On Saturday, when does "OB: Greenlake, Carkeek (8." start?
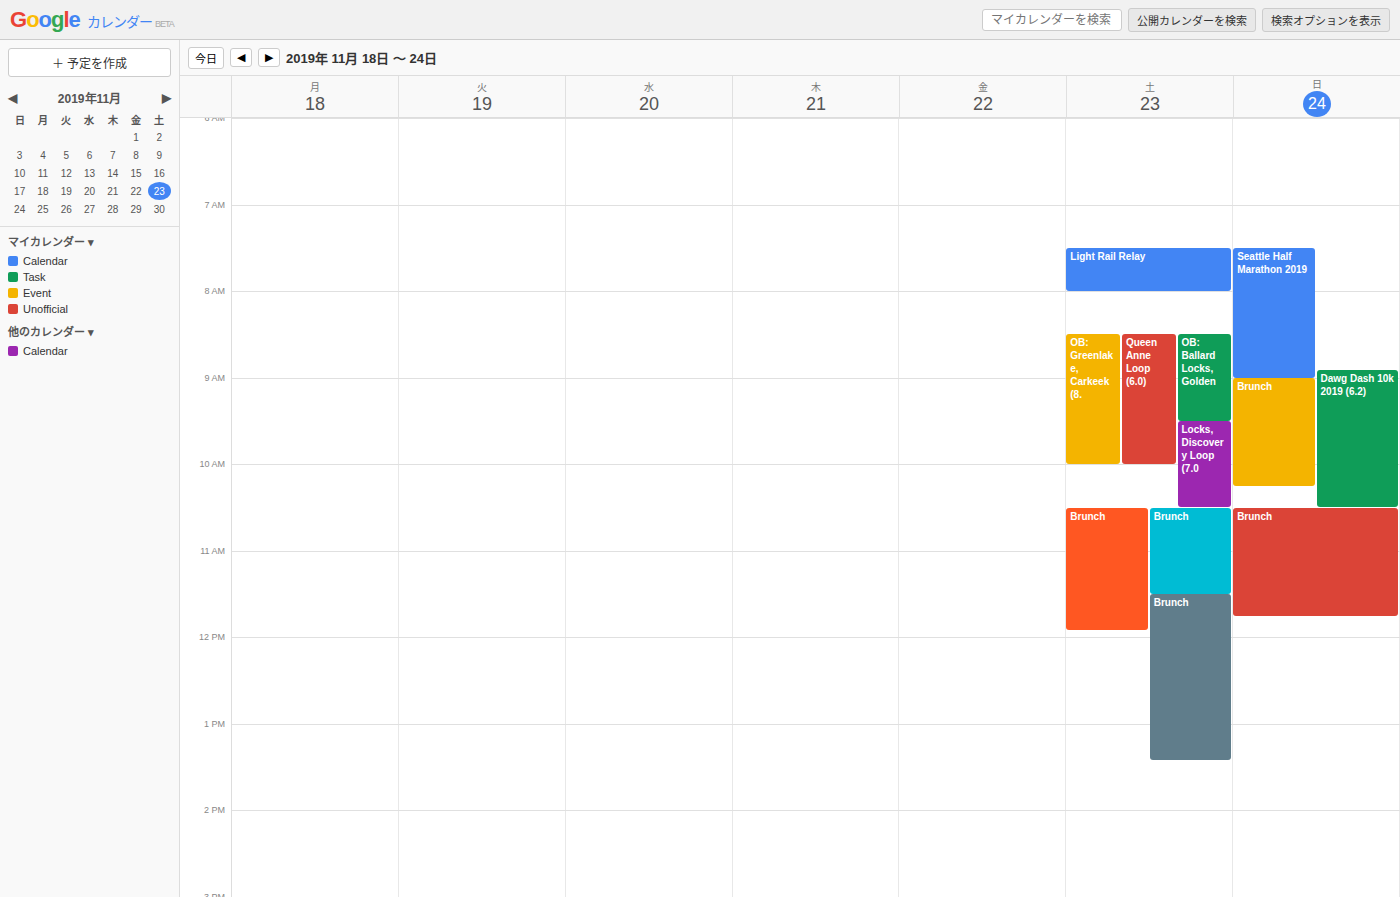
8:30 AM